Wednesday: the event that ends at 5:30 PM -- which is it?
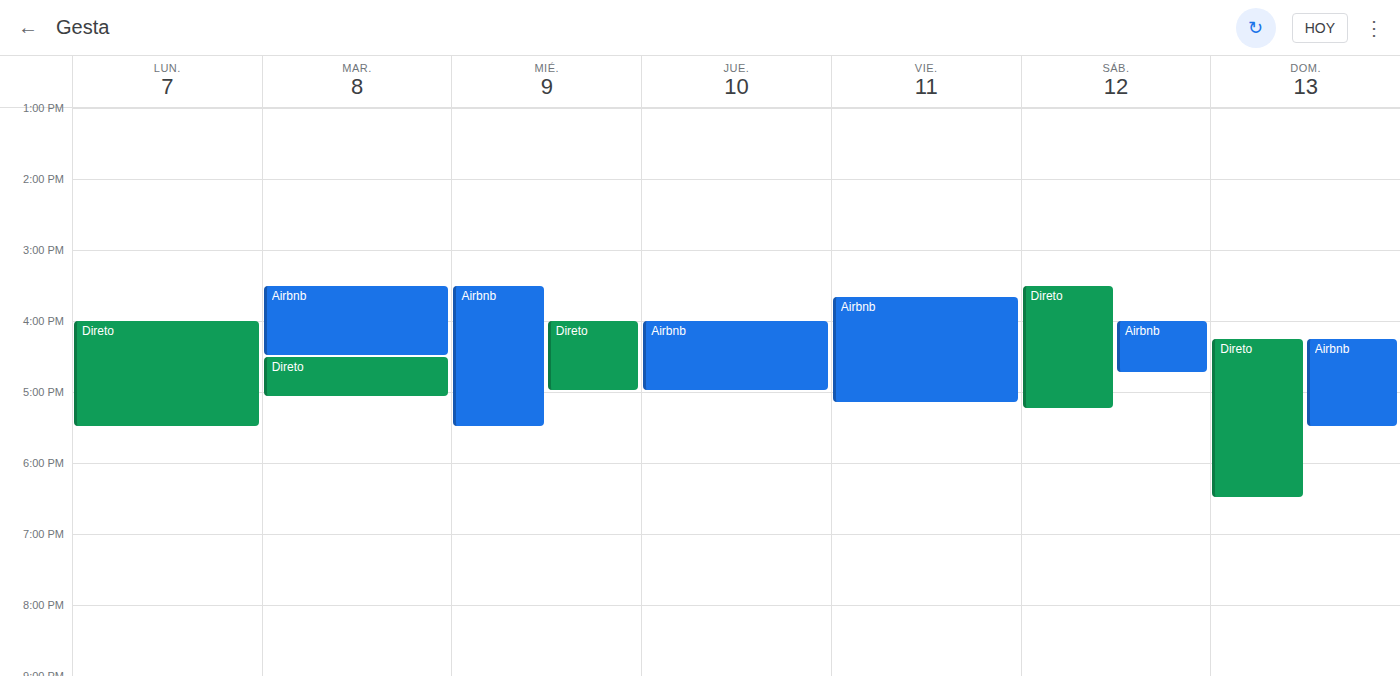
"Airbnb"